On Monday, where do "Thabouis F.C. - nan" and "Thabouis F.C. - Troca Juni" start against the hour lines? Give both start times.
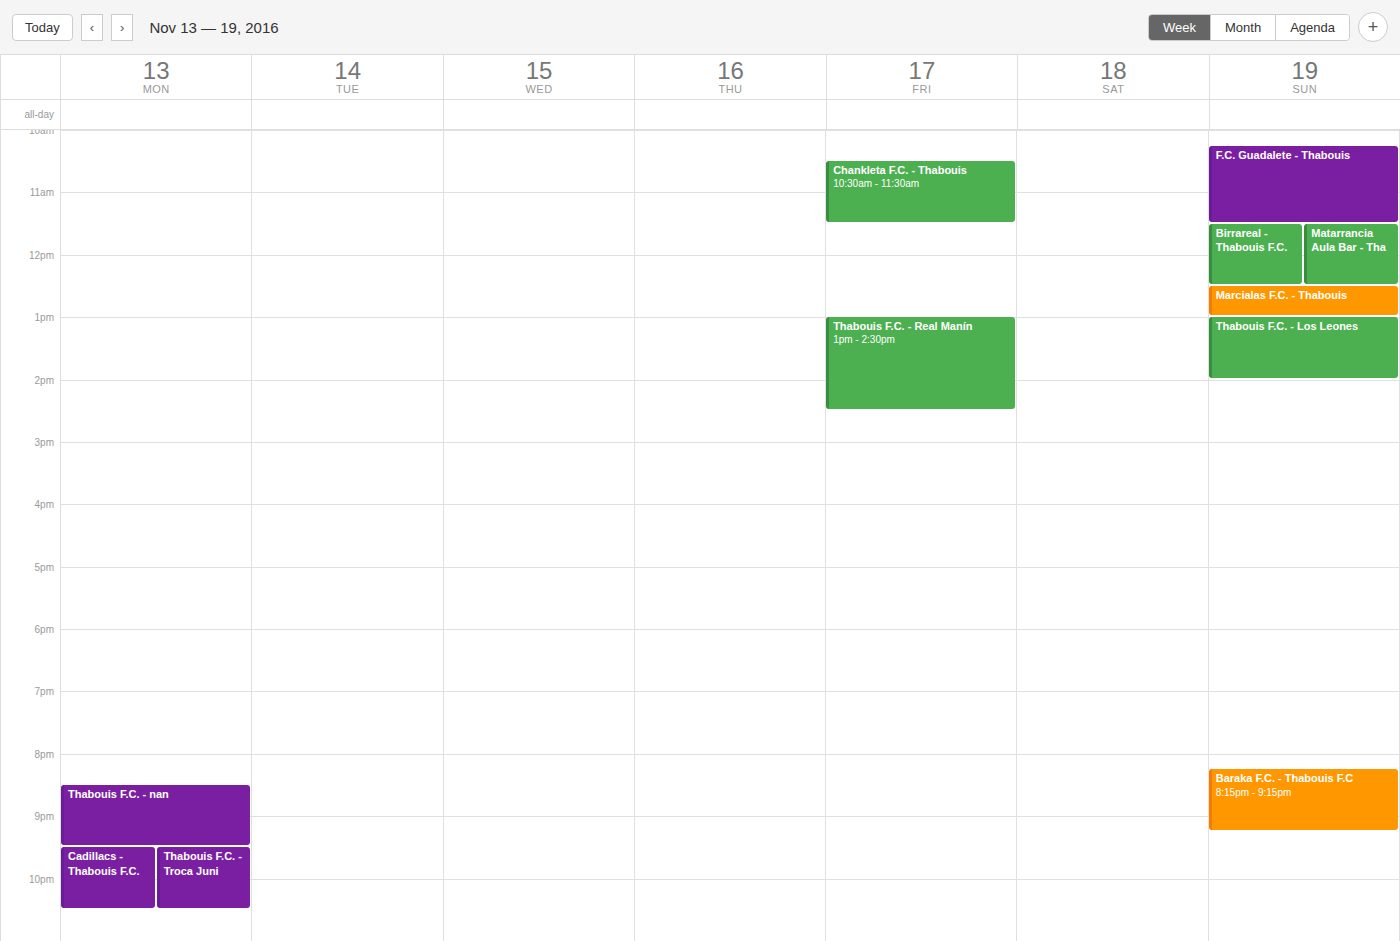
"Thabouis F.C. - nan": 20:30, halfway between the 20:00 and 21:00 lines. "Thabouis F.C. - Troca Juni": 21:30, halfway between the 21:00 and 22:00 lines.